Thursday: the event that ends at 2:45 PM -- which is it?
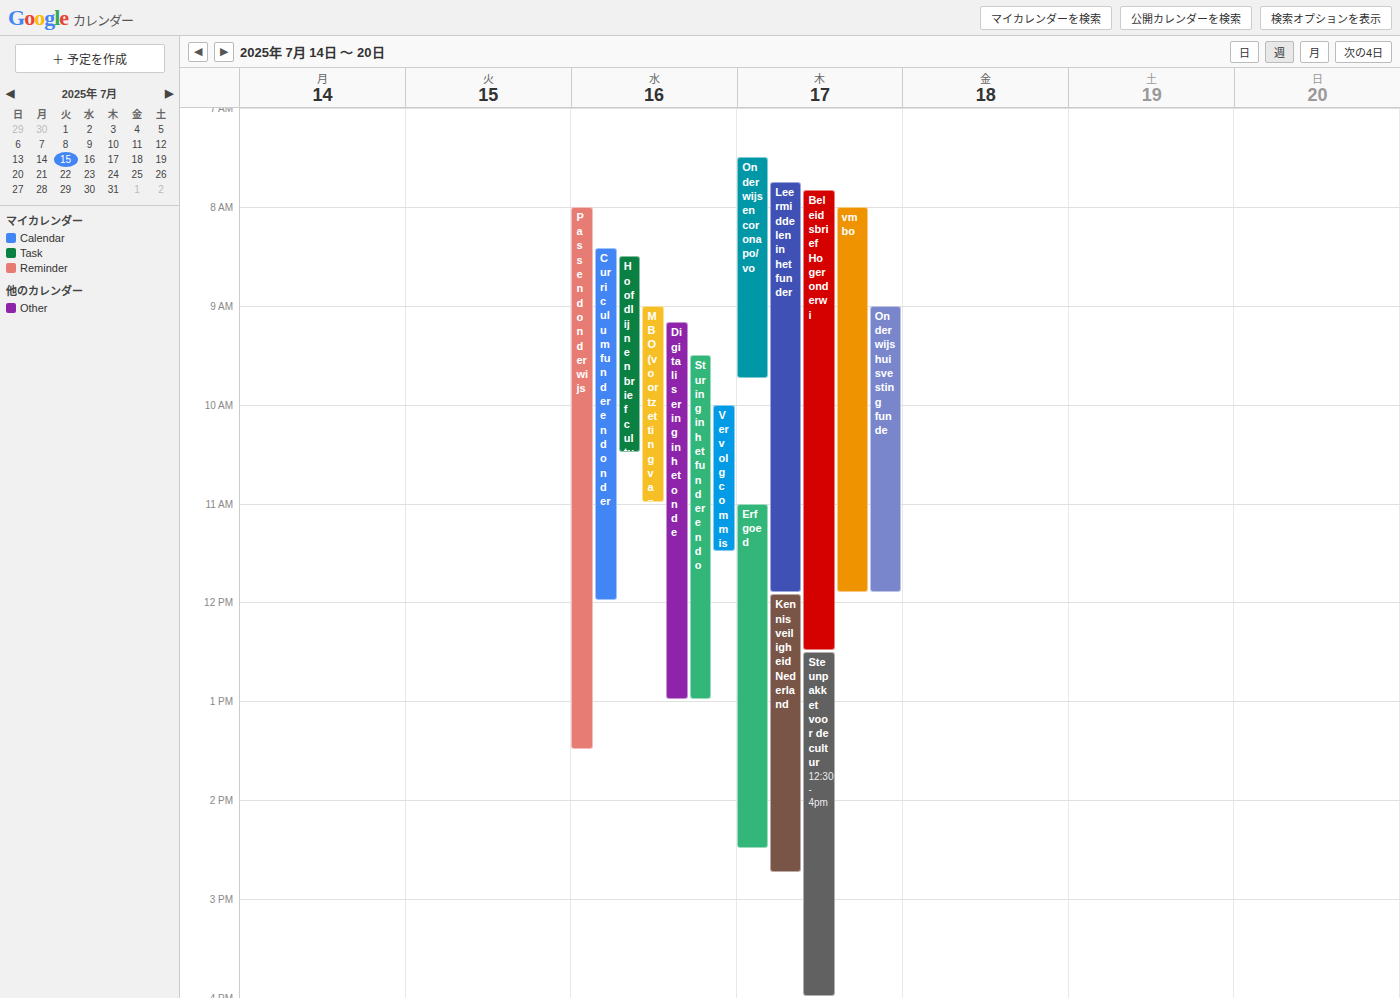
"Kennisveiligheid Nederland"